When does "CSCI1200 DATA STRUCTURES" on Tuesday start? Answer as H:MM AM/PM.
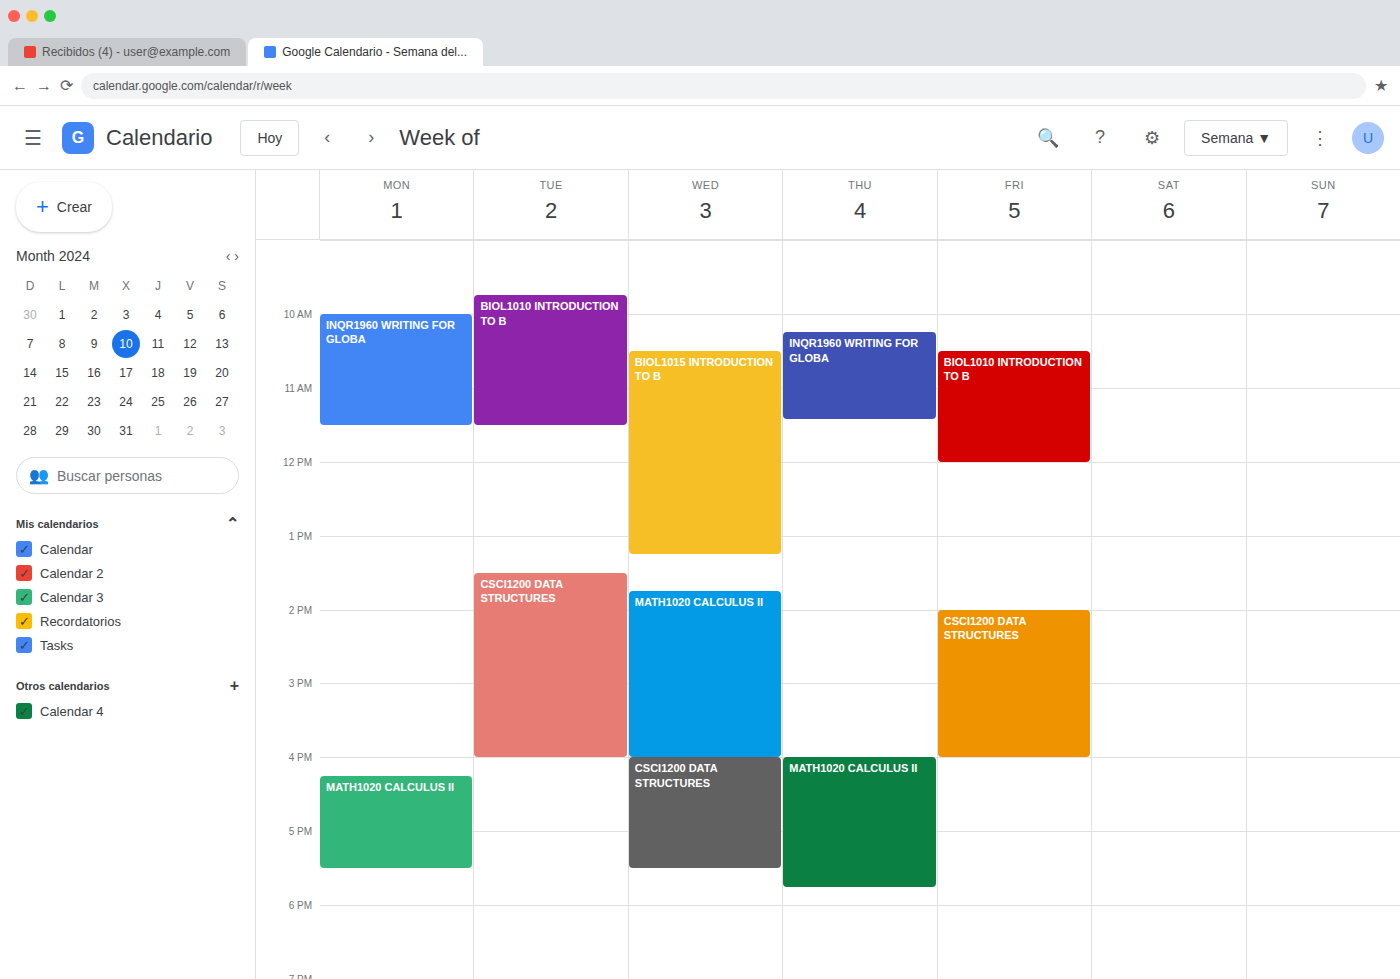
1:30 PM